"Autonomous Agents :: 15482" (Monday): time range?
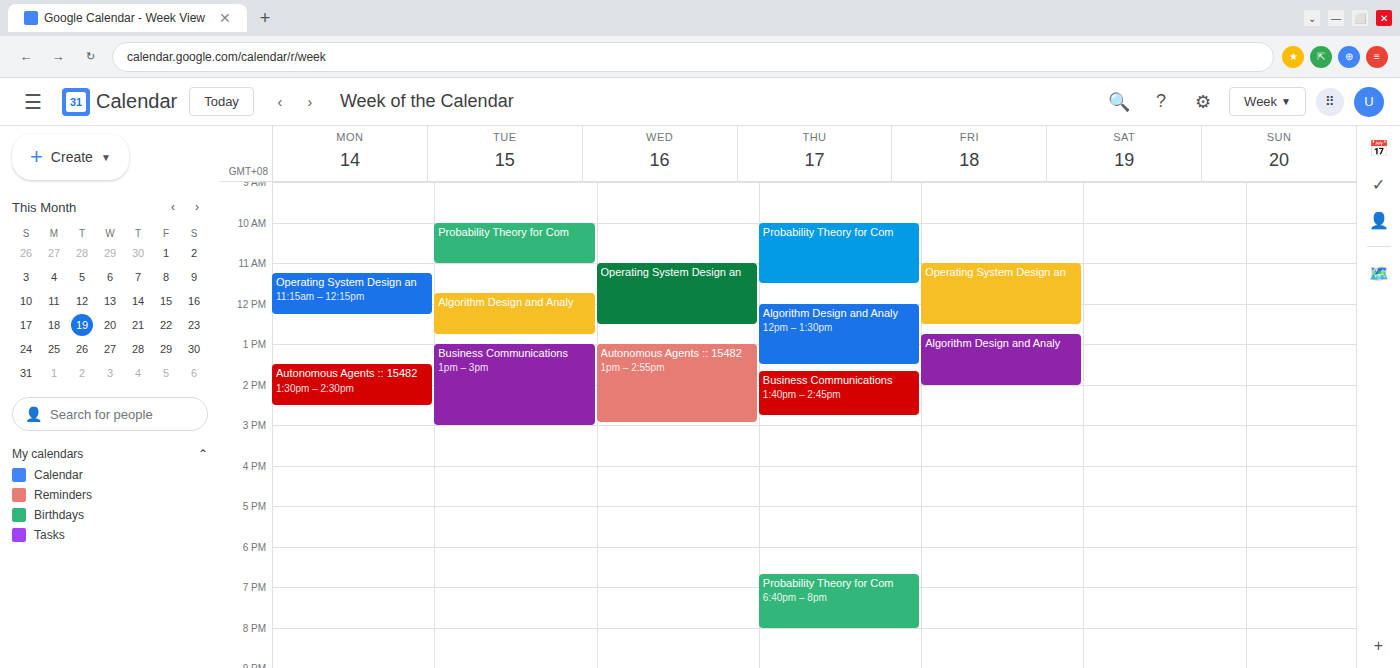
1:30 PM to 2:30 PM